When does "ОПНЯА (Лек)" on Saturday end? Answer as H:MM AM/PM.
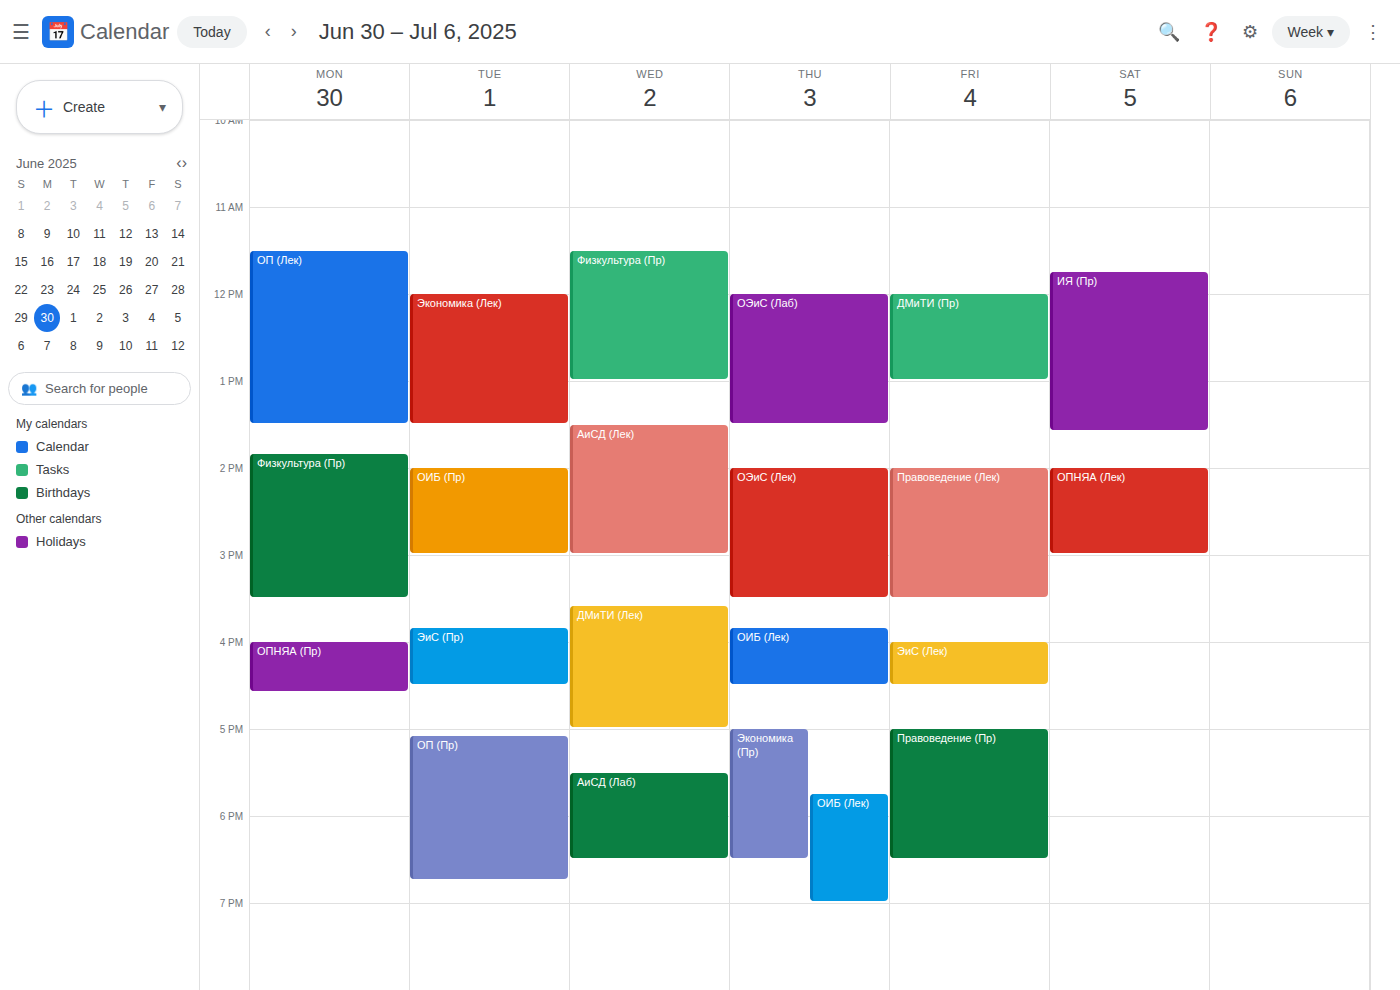
3:00 PM